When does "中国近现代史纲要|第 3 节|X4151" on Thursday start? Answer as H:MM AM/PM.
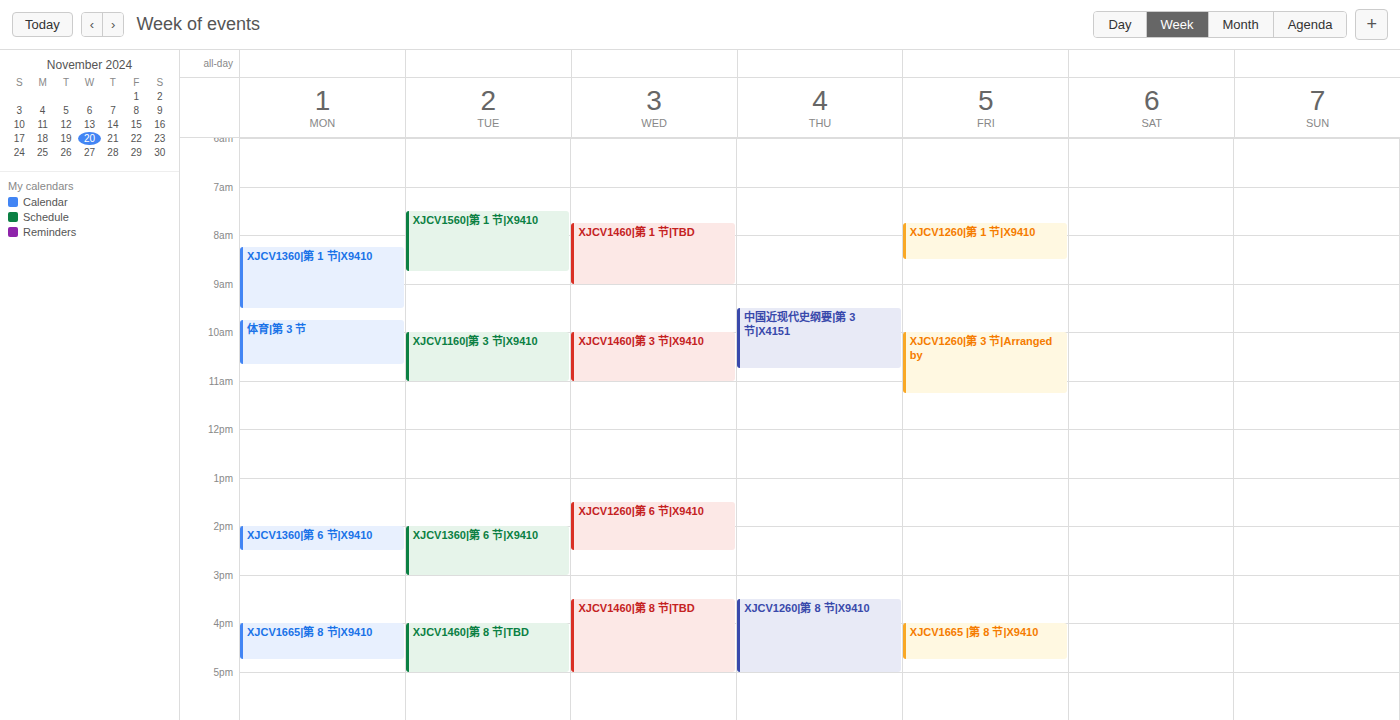
9:30 AM